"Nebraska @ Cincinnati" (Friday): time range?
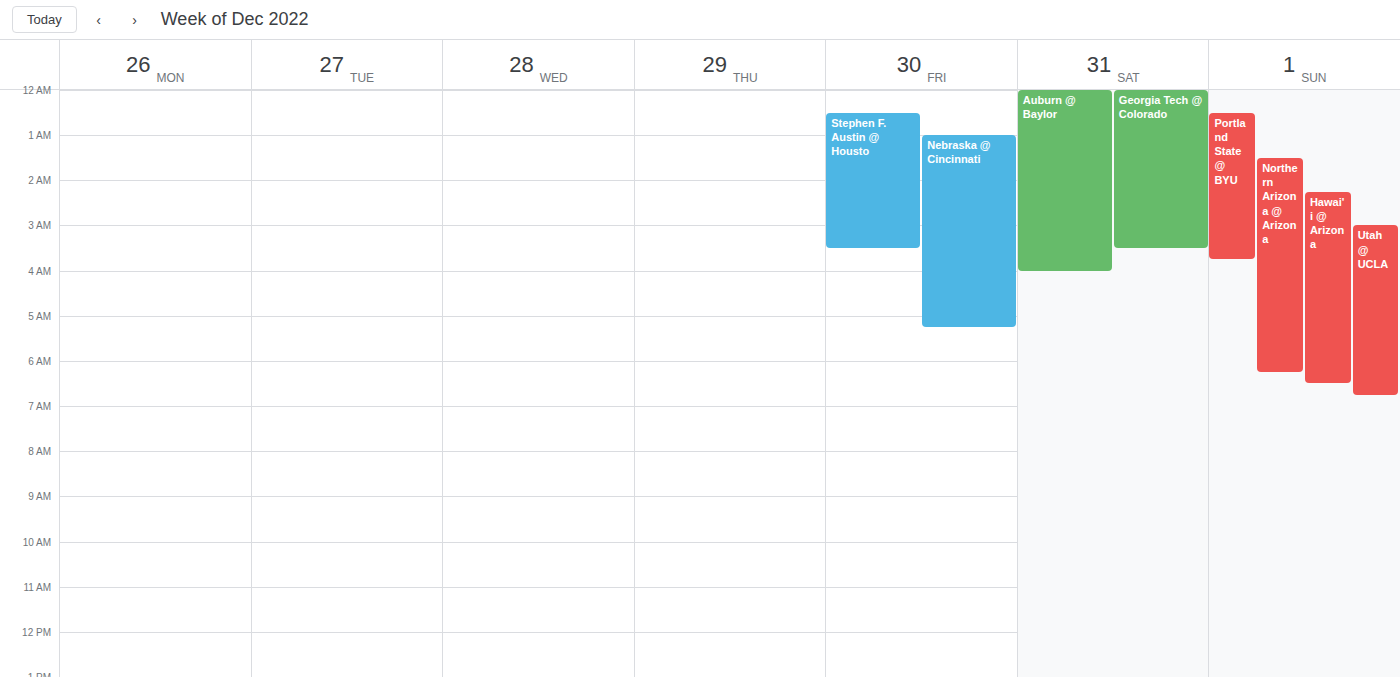
01:00 to 05:15